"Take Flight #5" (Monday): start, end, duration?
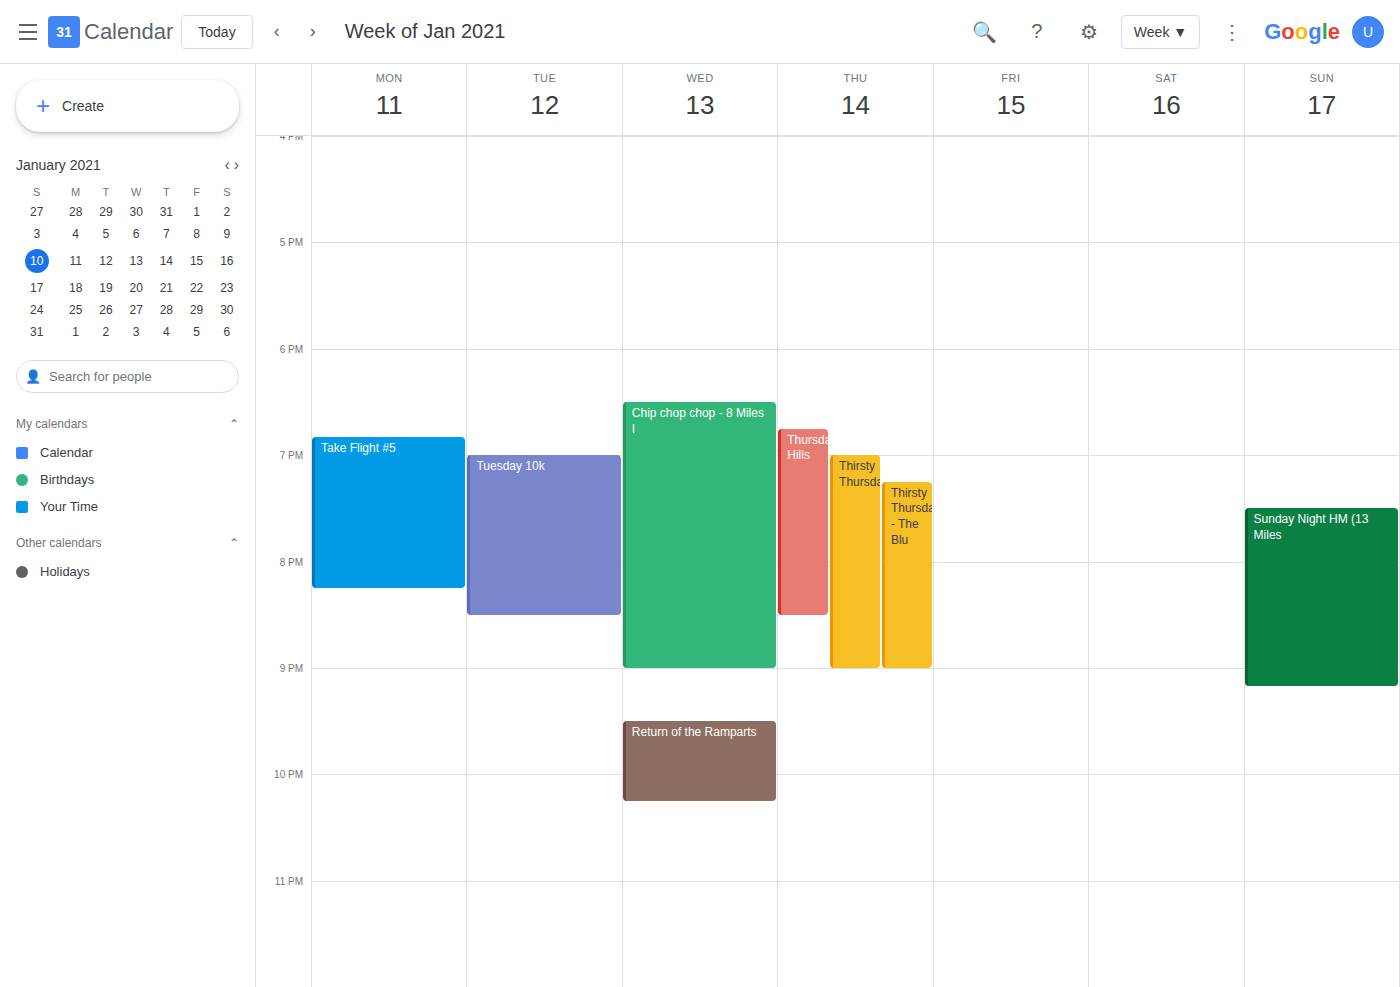
6:50 PM to 8:15 PM, 1 hour 25 minutes